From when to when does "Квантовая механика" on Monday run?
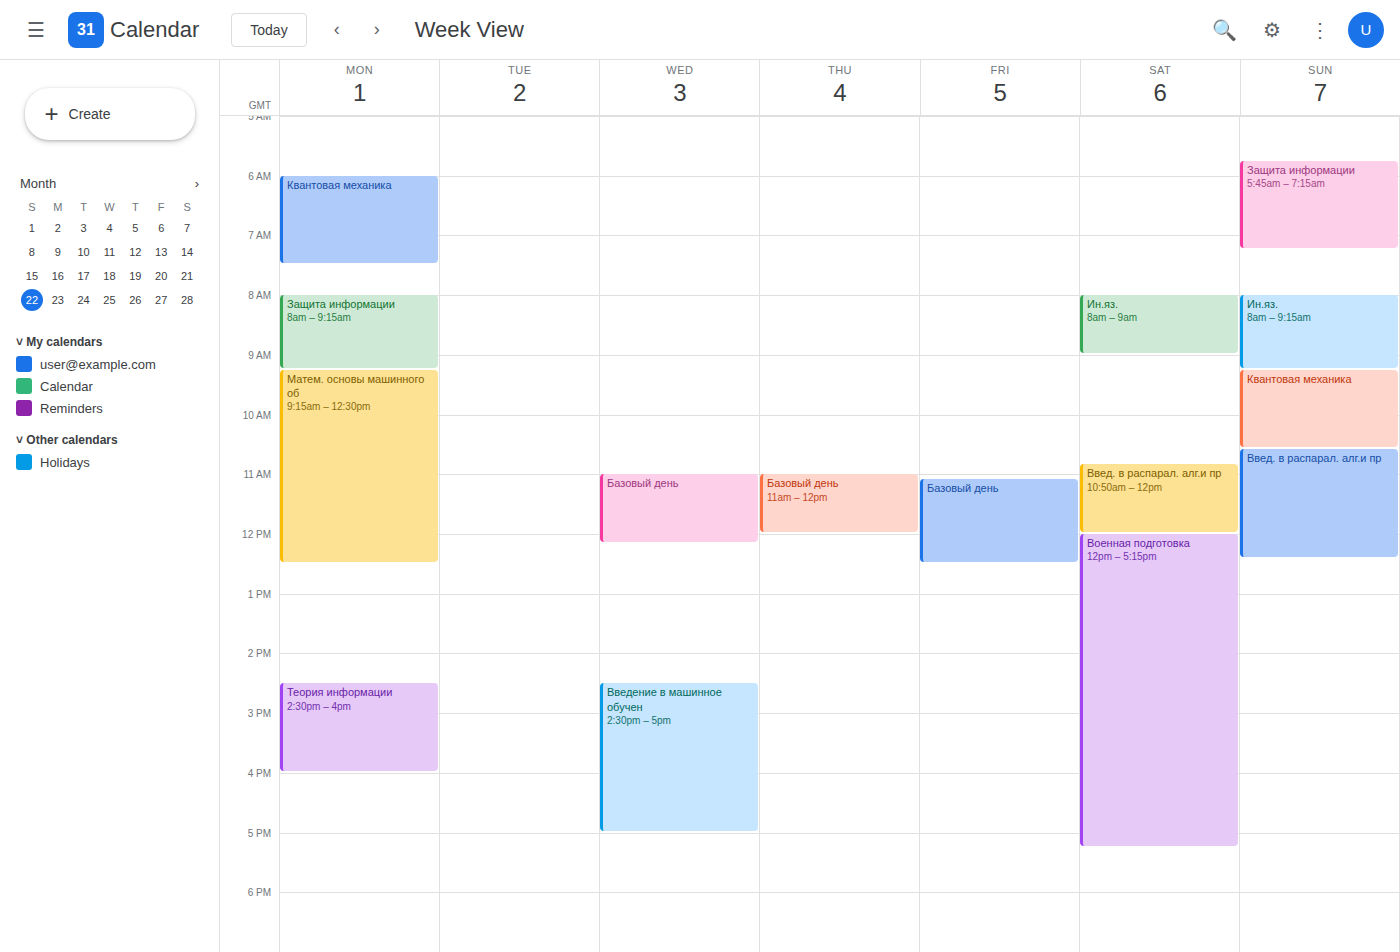
06:00 to 07:30